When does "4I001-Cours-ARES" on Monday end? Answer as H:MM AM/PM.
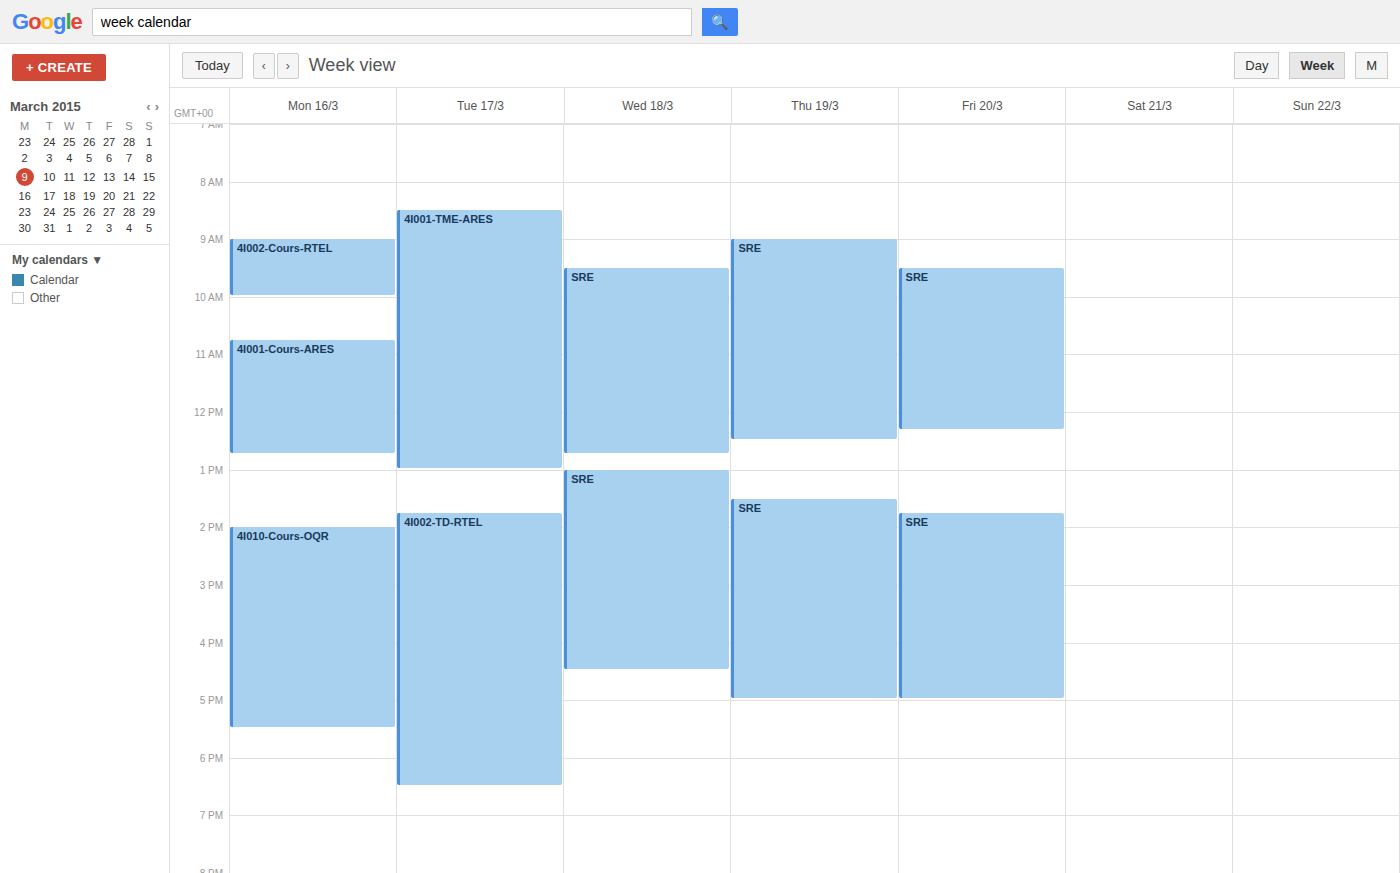
12:45 PM